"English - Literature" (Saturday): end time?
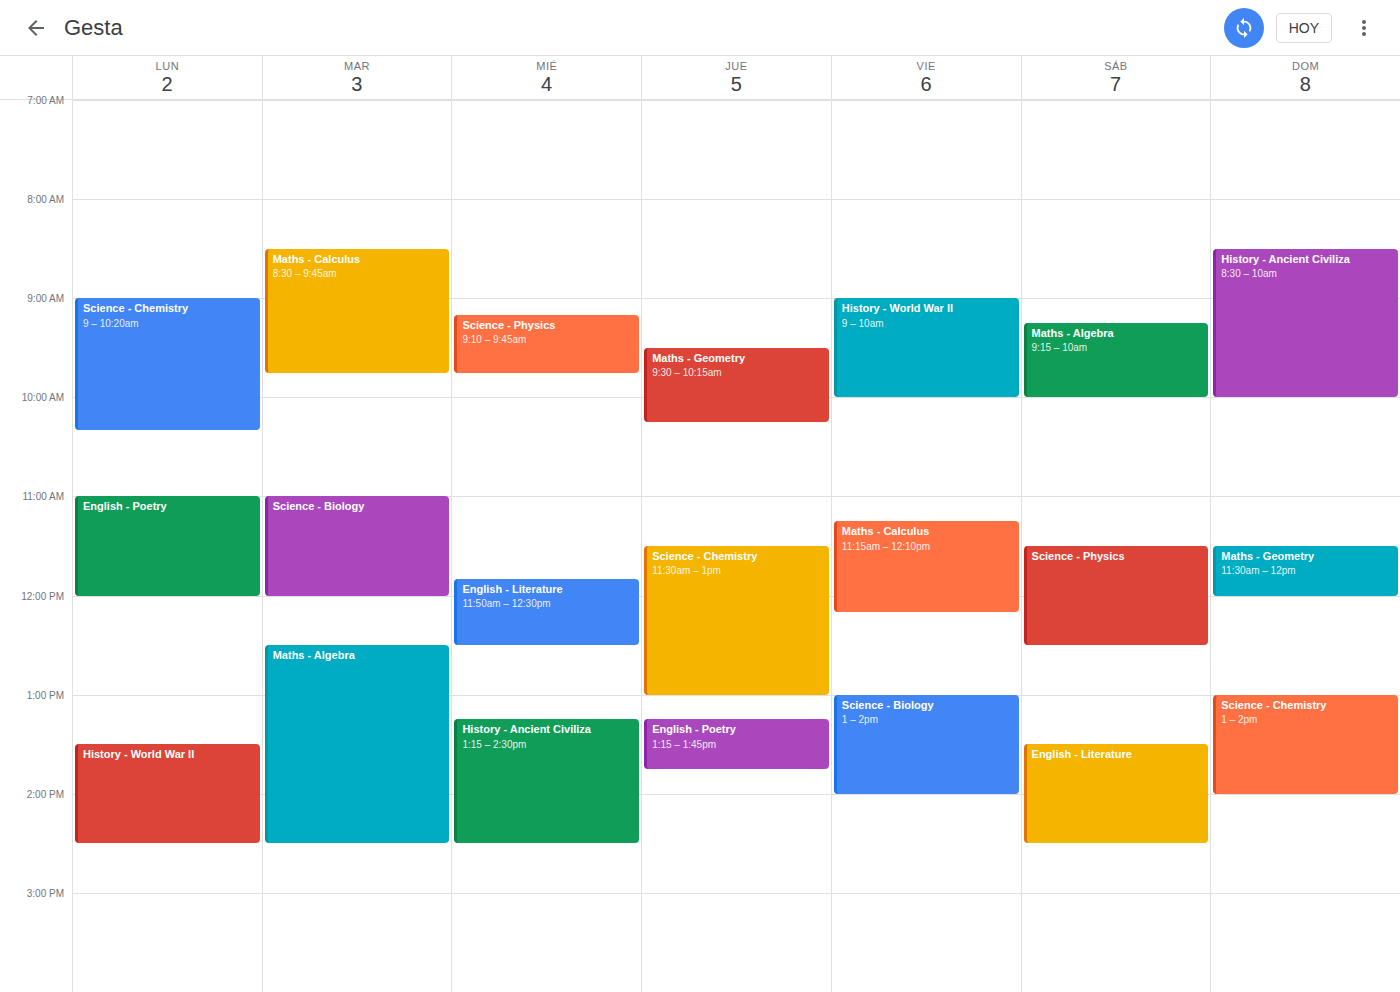
2:30 PM